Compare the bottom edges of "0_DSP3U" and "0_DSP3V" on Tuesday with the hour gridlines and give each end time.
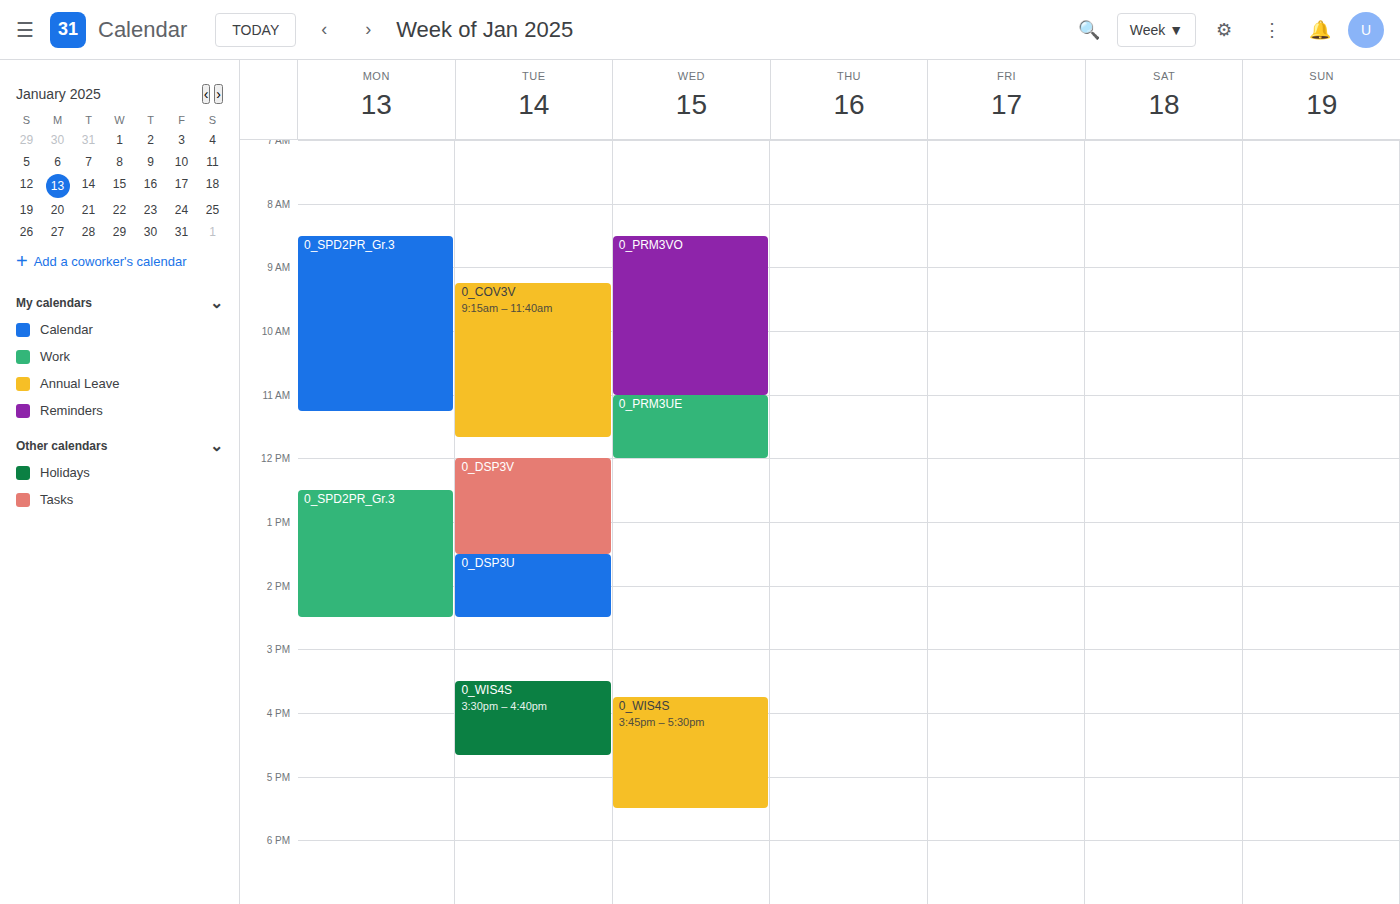
"0_DSP3U": 2:30 PM, halfway between the 2 PM and 3 PM lines. "0_DSP3V": 1:30 PM, halfway between the 1 PM and 2 PM lines.